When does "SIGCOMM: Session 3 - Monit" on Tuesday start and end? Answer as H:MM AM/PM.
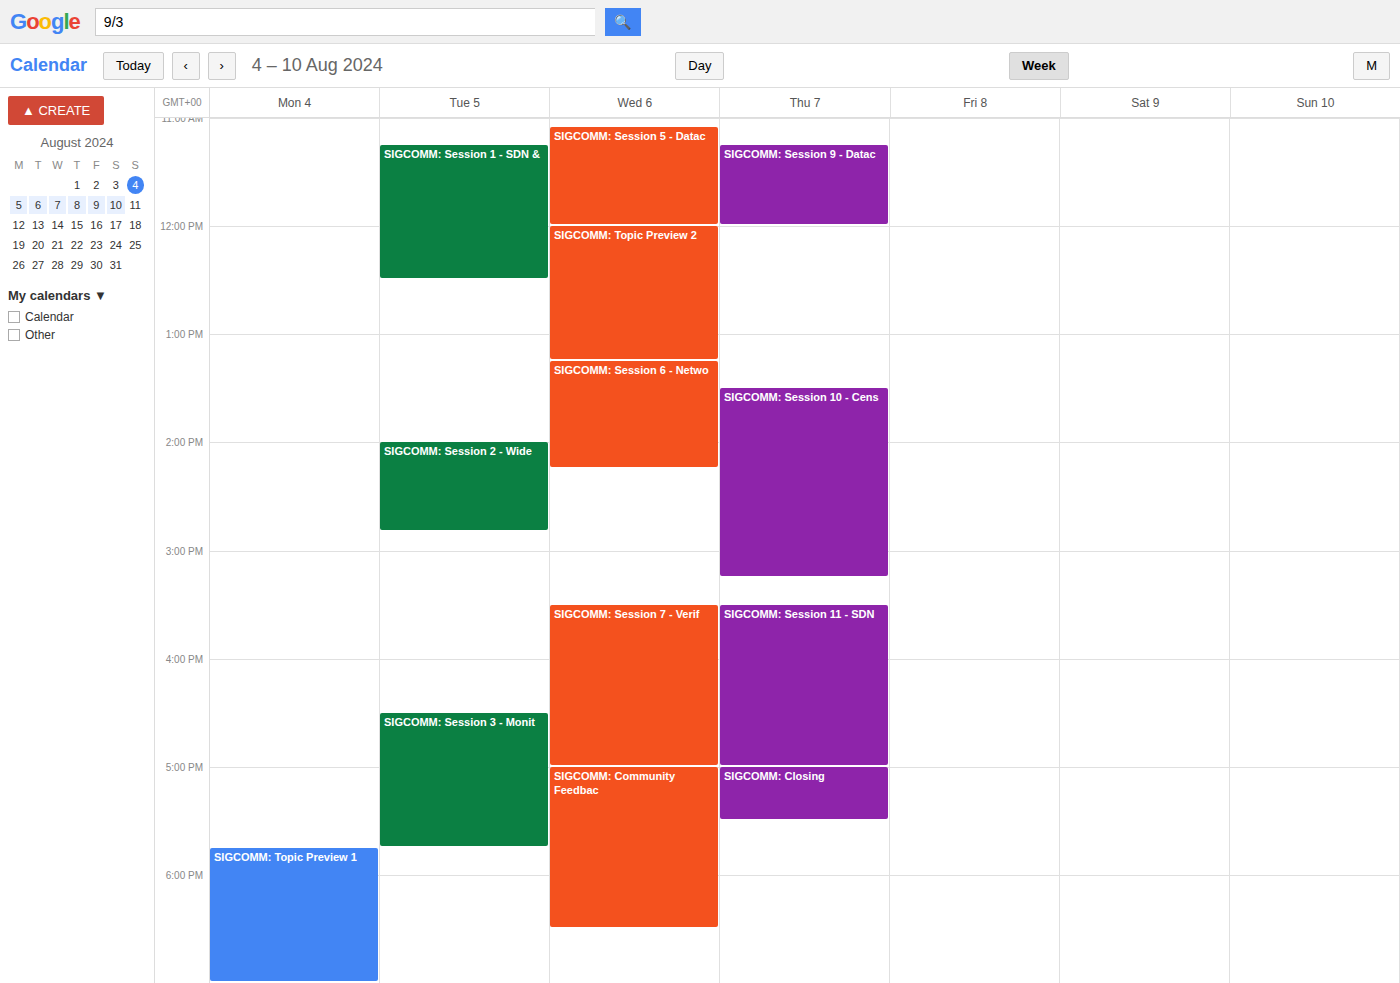
4:30 PM to 5:45 PM